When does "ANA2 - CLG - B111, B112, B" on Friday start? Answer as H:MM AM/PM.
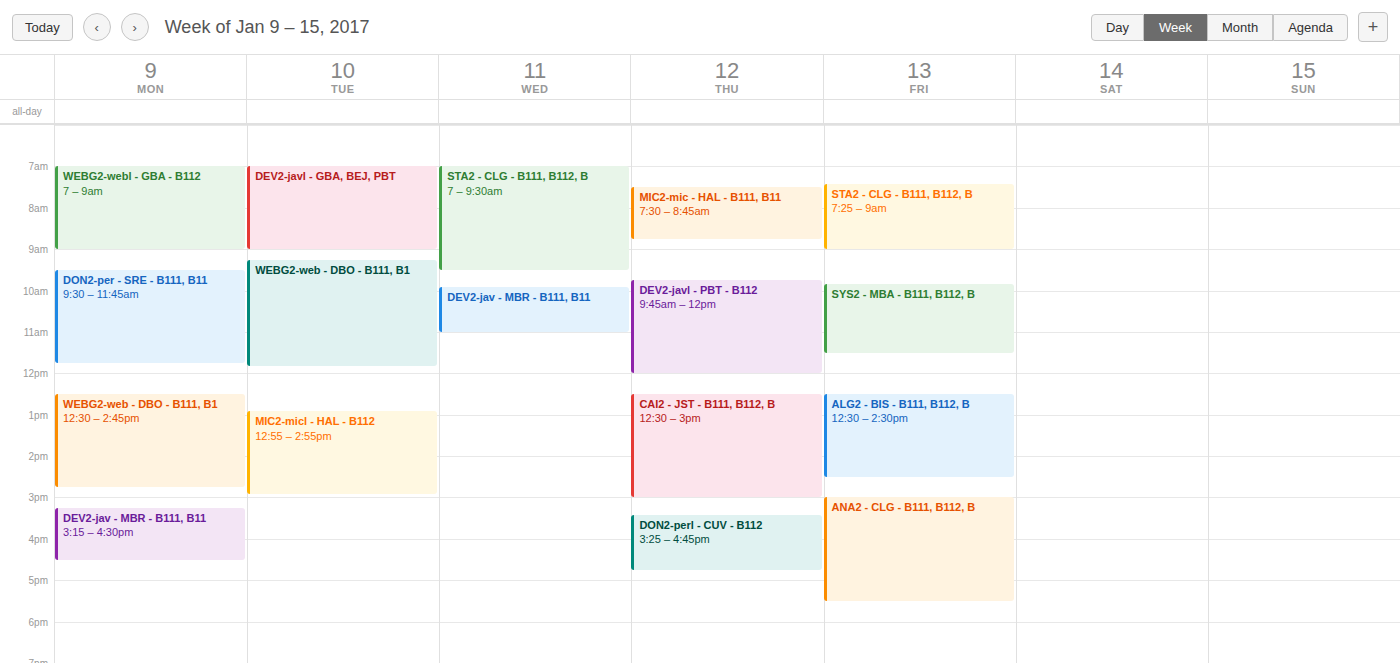
3:00 PM